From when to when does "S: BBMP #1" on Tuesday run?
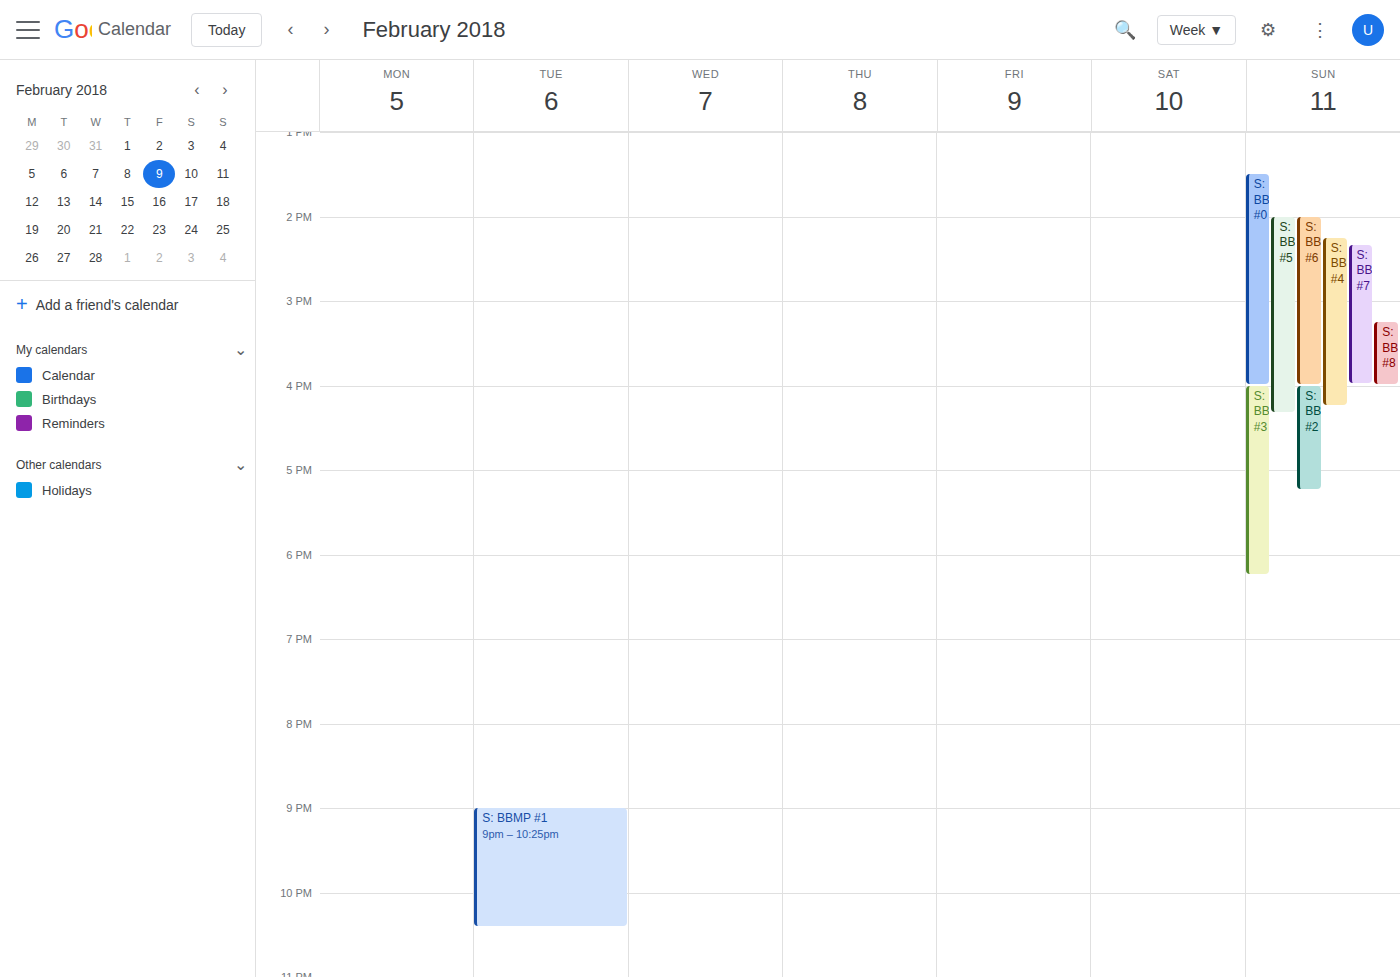
9:00 PM to 10:25 PM